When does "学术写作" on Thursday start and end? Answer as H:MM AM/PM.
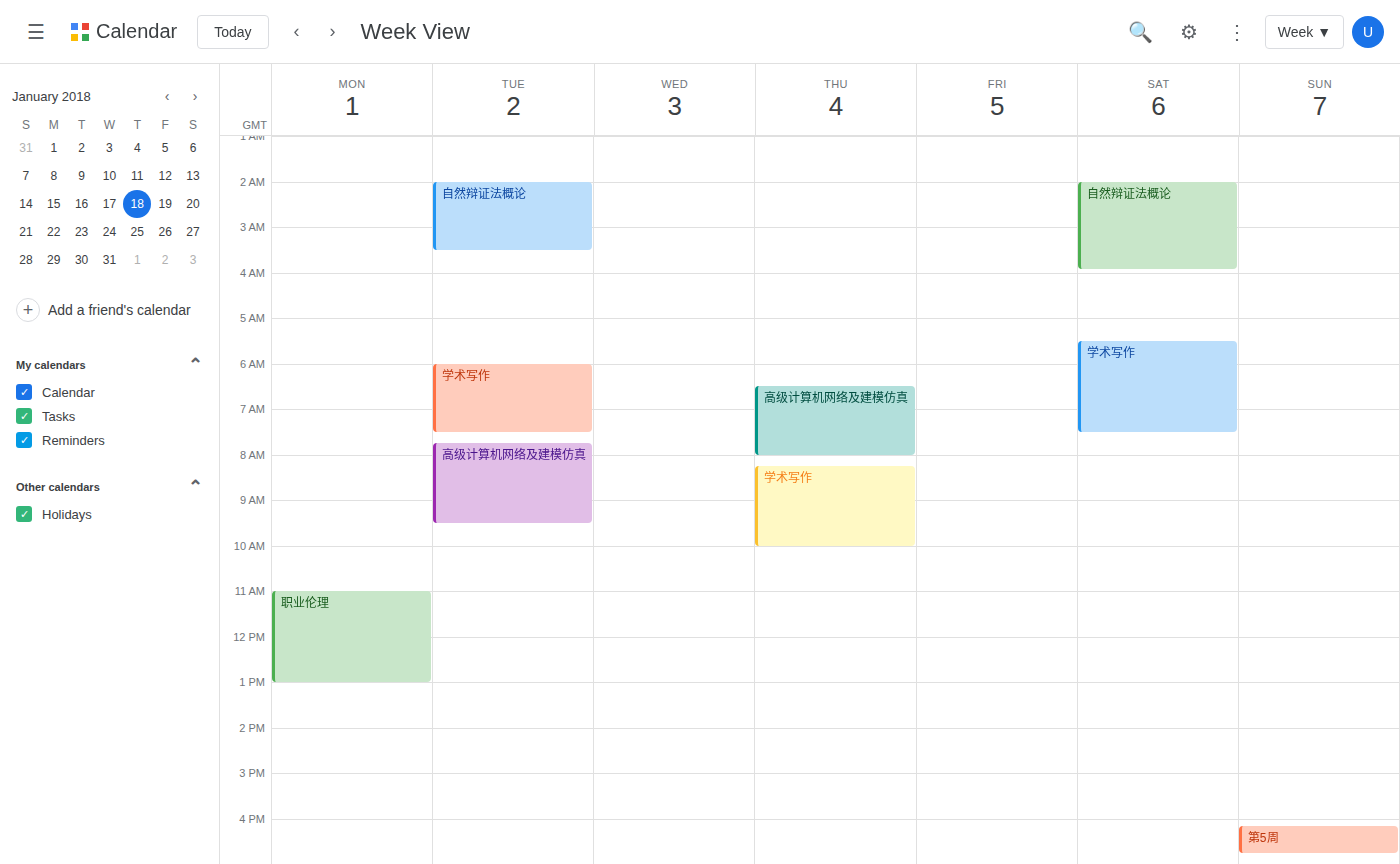
8:15 AM to 10:00 AM